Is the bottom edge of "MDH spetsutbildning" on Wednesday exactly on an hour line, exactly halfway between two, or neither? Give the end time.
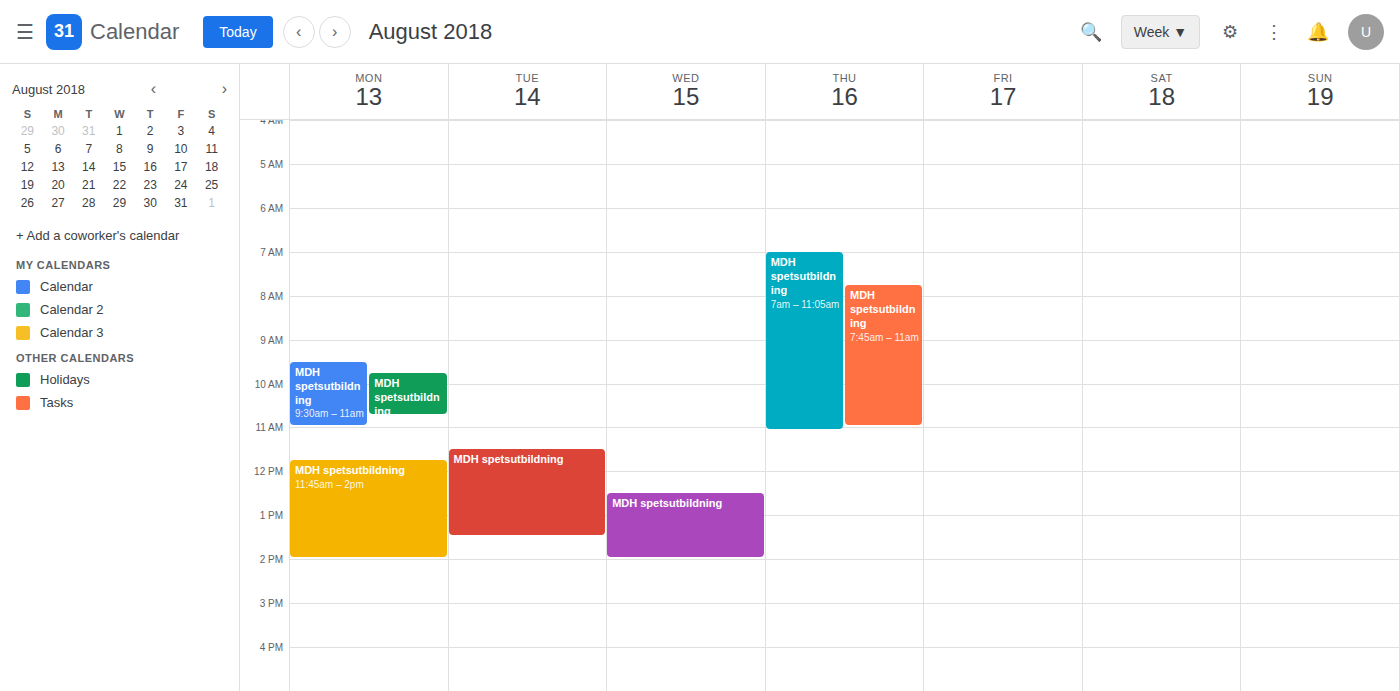
2:00 PM -- exactly on the 2 PM line.